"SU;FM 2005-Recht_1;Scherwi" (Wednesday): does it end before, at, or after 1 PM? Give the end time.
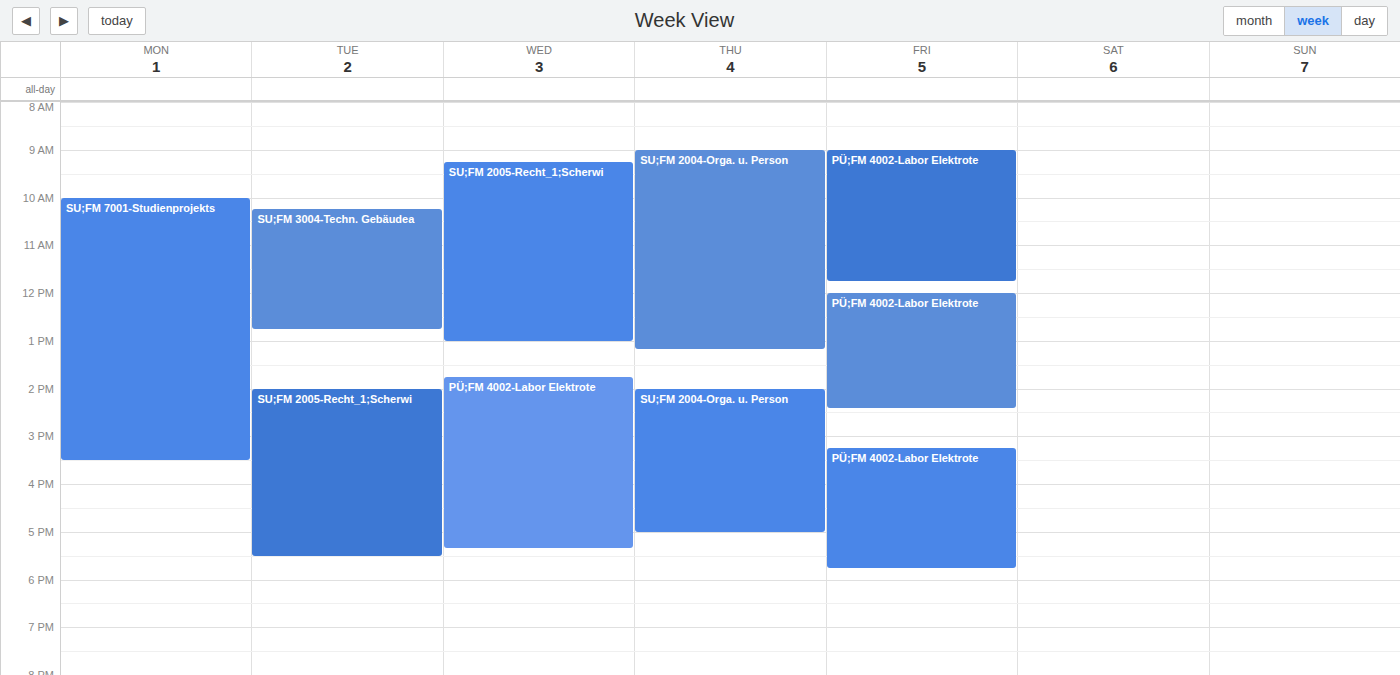
1:00 PM -- exactly at 1 PM, on the 1 PM line.